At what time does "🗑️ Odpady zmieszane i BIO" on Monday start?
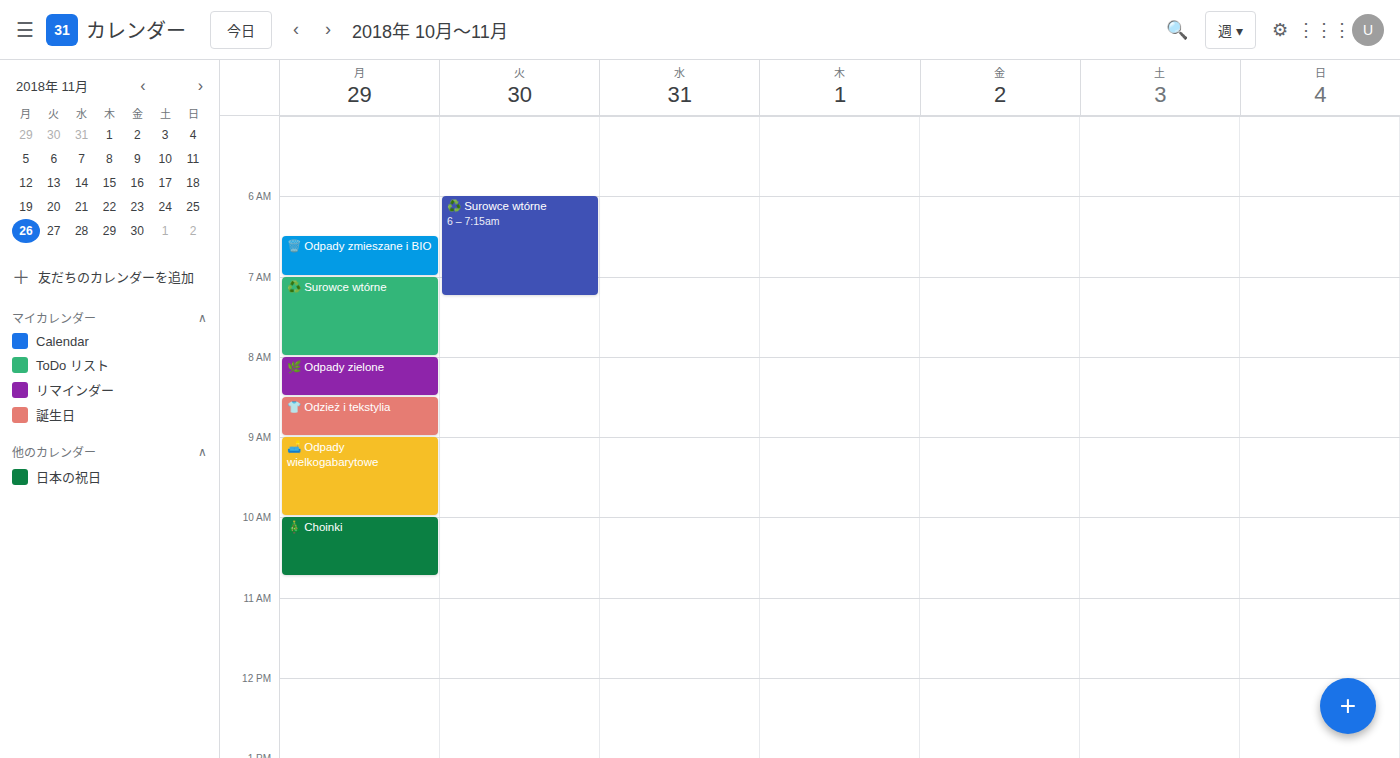
06:30